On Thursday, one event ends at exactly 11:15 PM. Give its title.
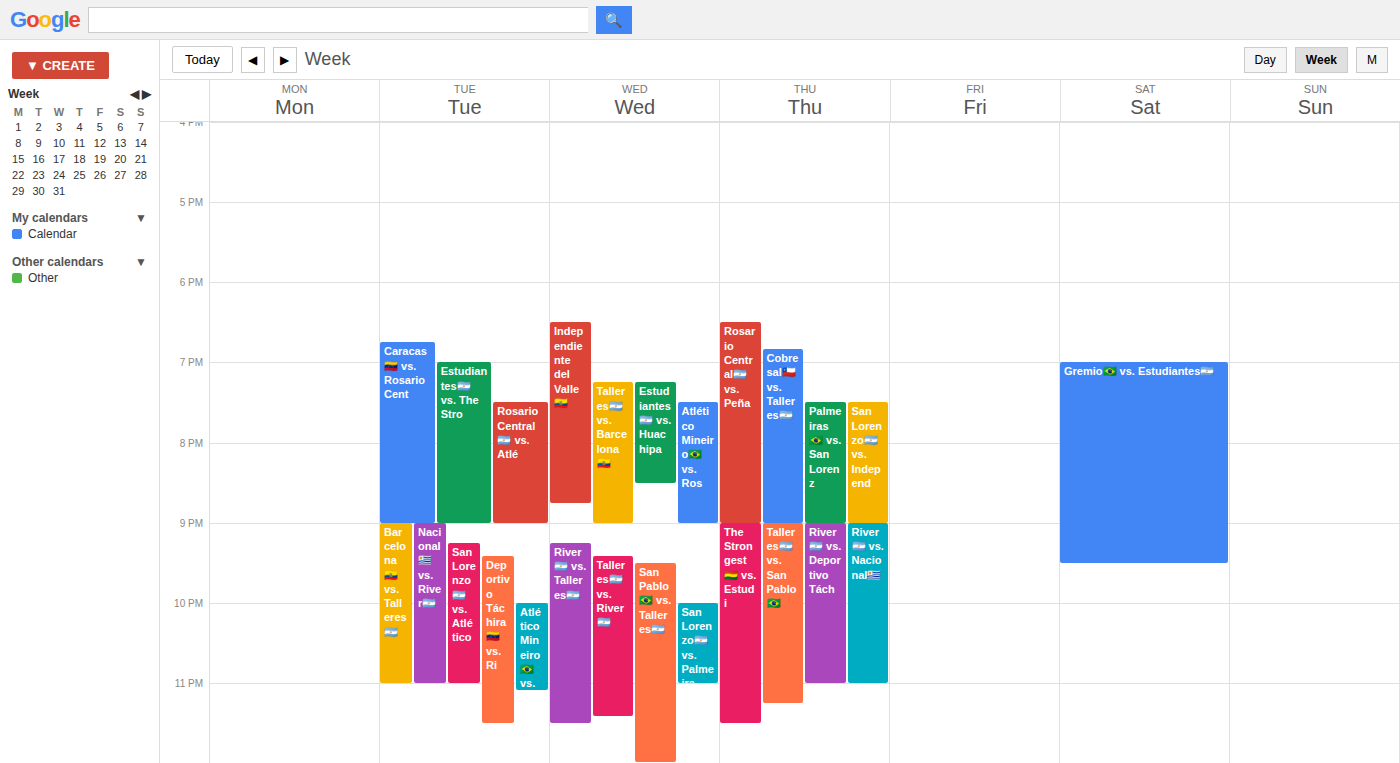
"Talleres🇦🇷 vs. San Pablo🇧🇷"